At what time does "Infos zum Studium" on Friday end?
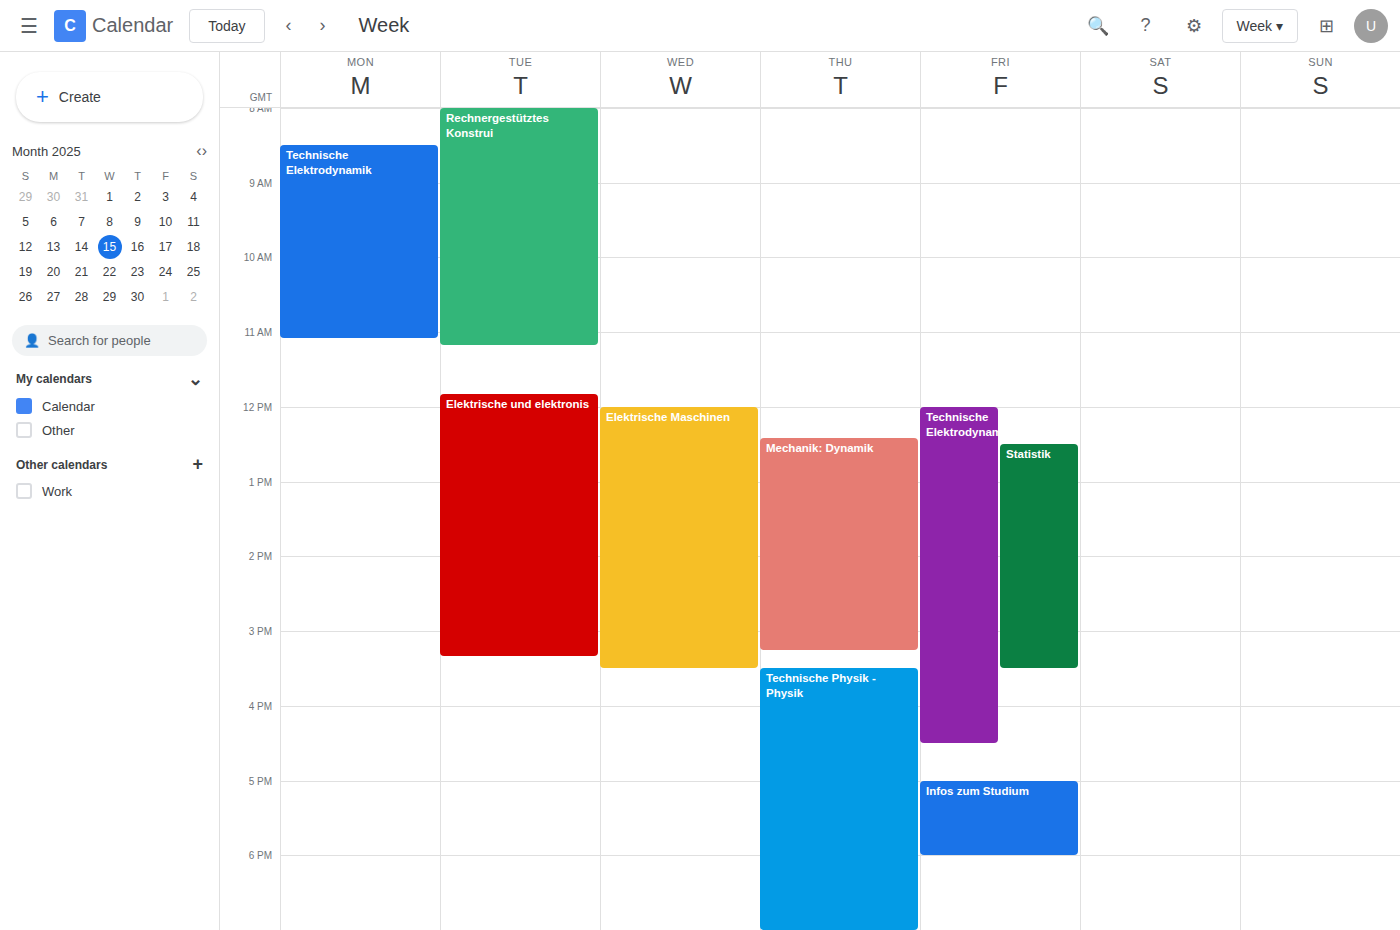
6:00 PM